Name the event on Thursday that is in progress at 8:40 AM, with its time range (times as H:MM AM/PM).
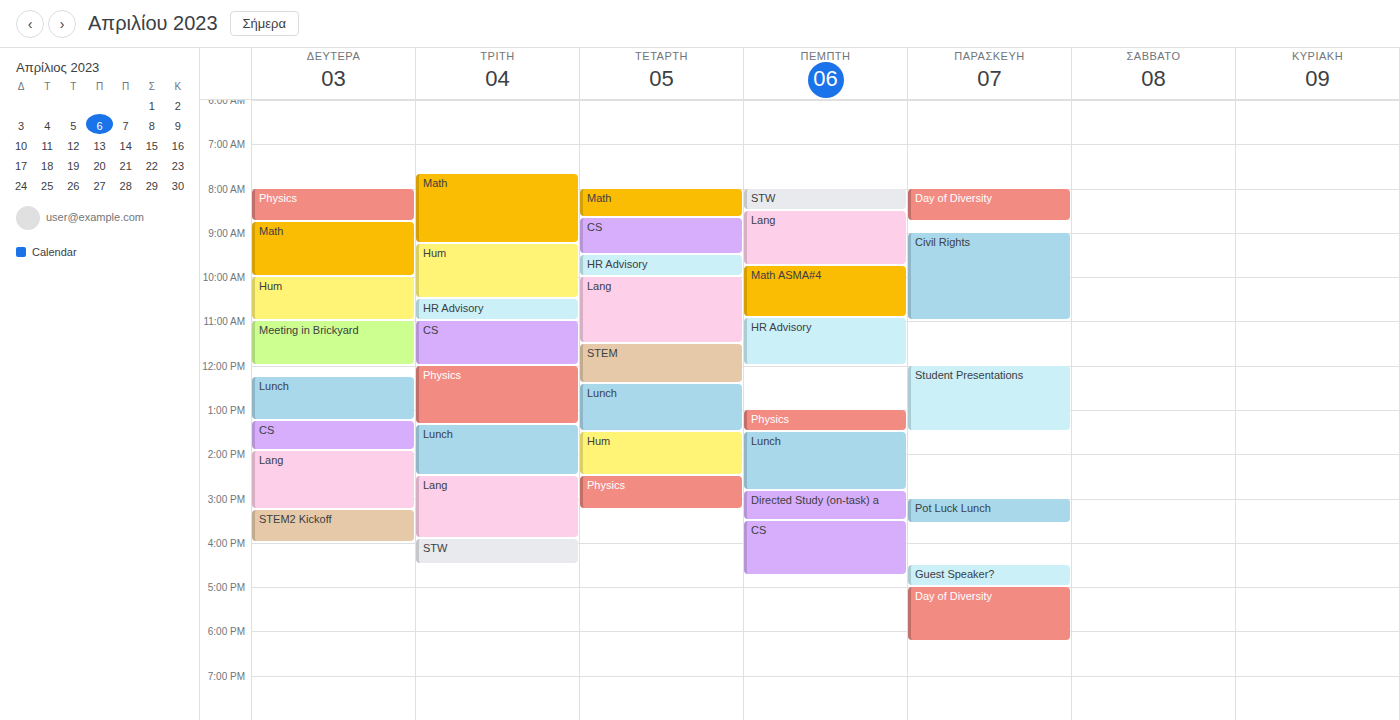
"Lang", 8:30 AM to 9:45 AM